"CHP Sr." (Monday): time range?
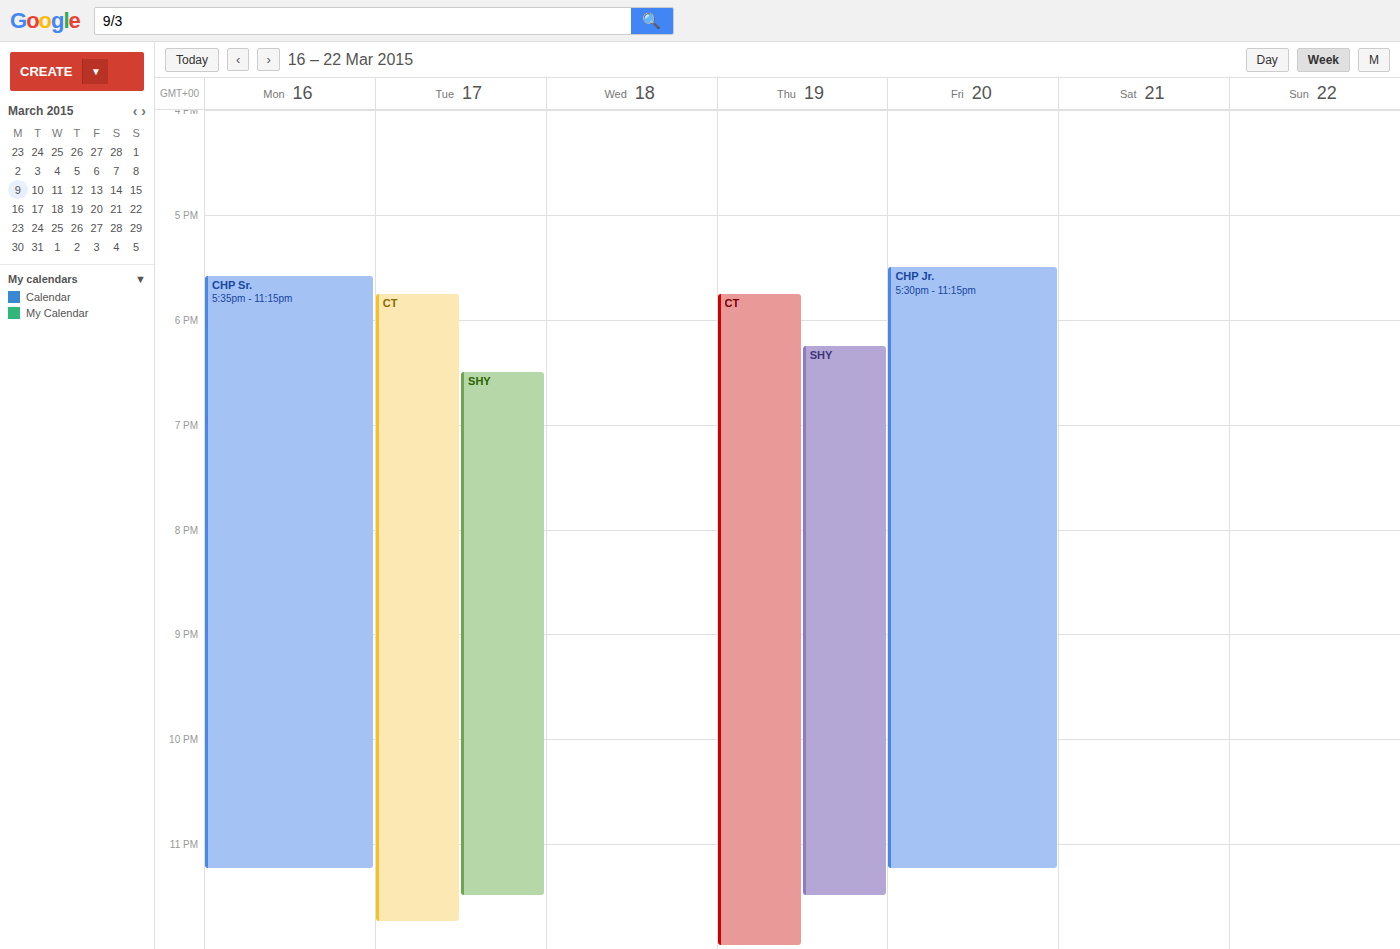
5:35 PM to 11:15 PM